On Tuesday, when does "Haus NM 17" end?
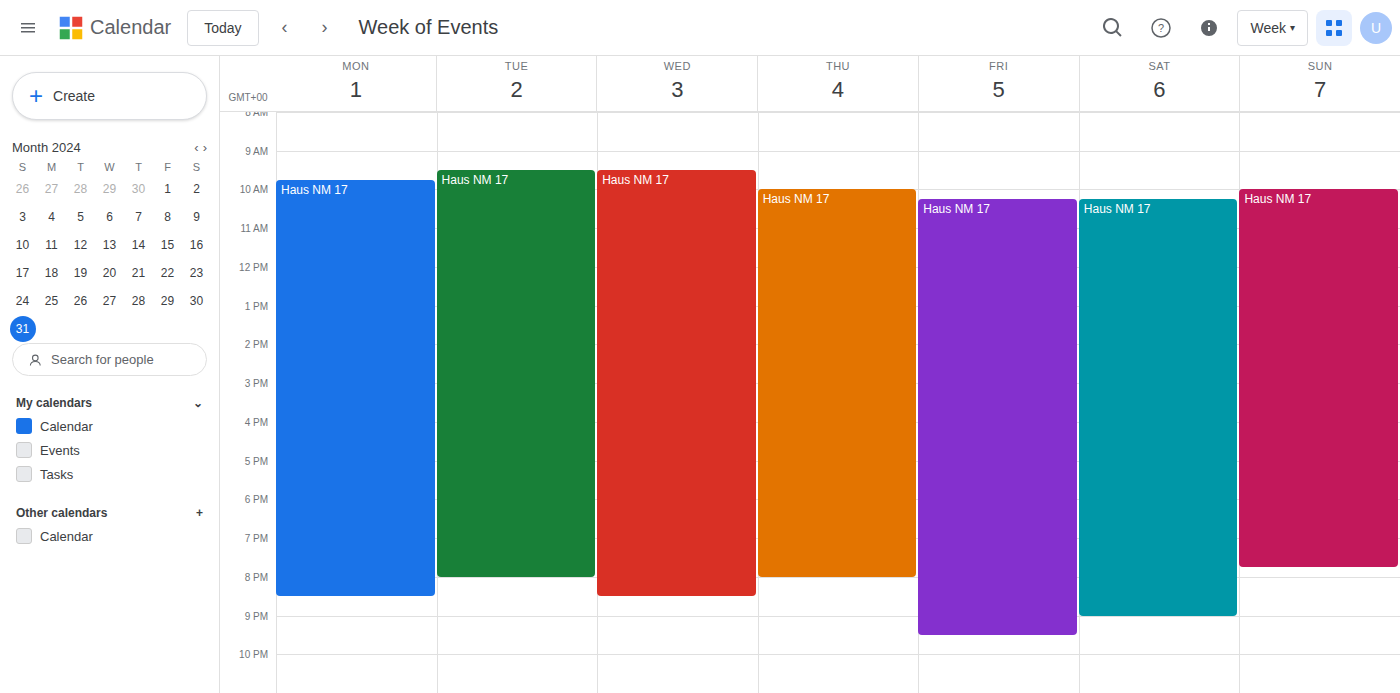
20:00